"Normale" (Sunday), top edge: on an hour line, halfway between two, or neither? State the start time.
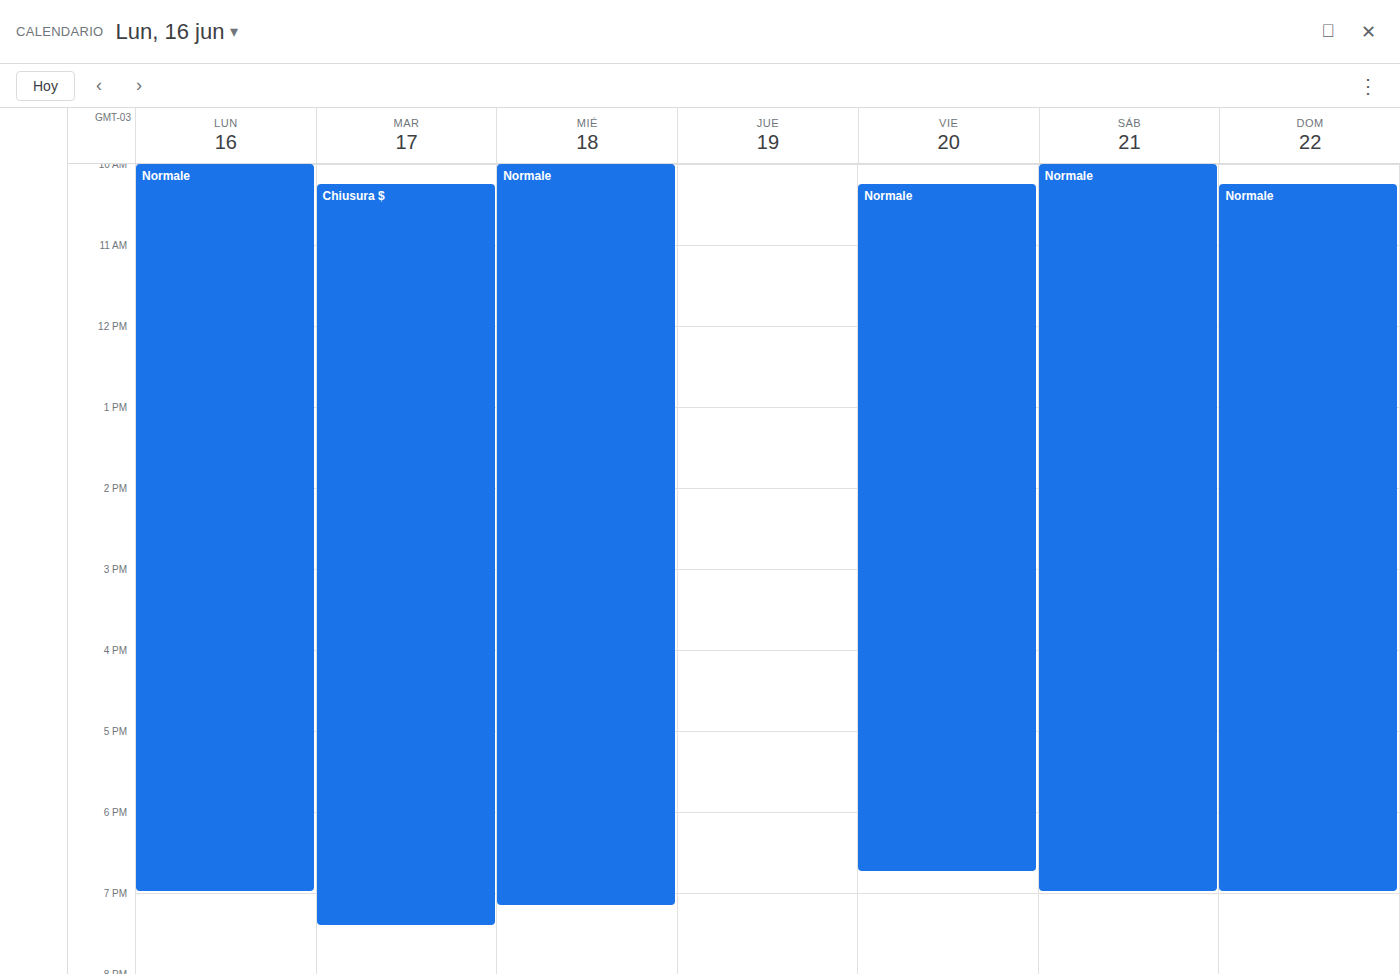
10:15 AM -- neither: a quarter of the way from the 10 AM line to the 11 AM line.